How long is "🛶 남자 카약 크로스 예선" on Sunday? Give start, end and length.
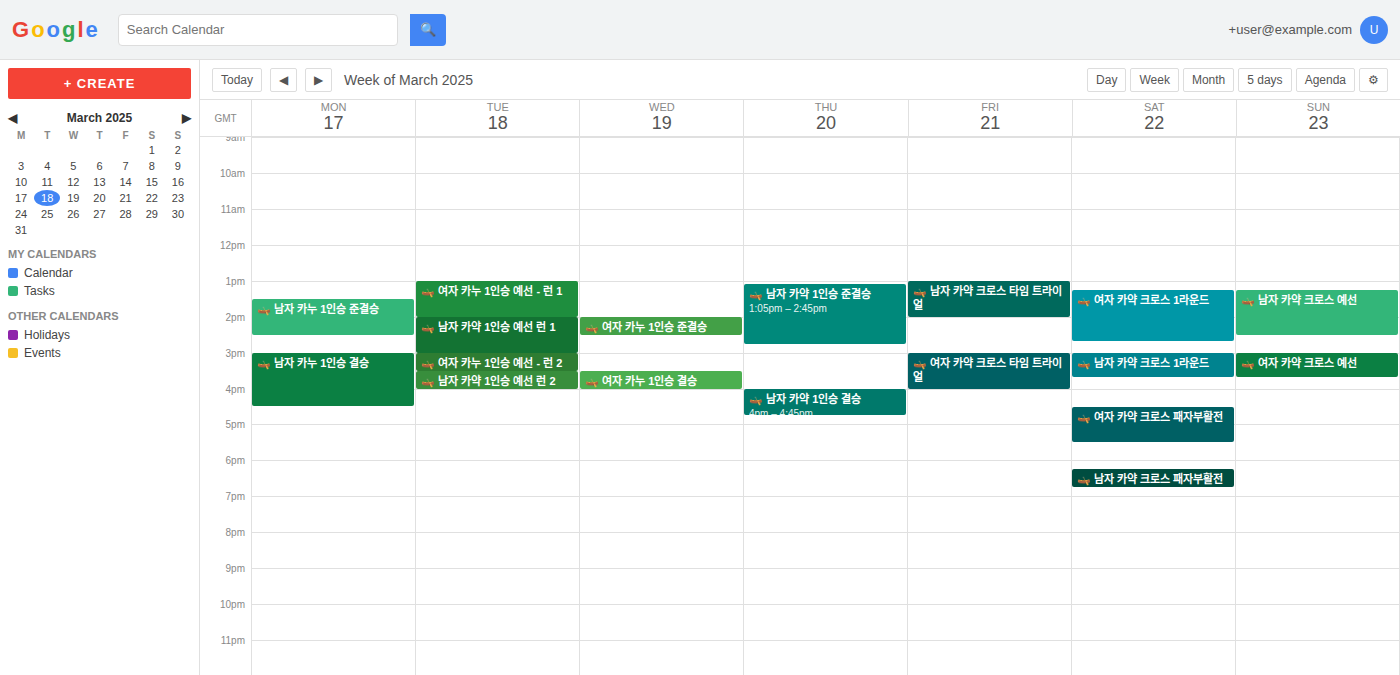
1:15 PM to 2:30 PM, 1 hour 15 minutes